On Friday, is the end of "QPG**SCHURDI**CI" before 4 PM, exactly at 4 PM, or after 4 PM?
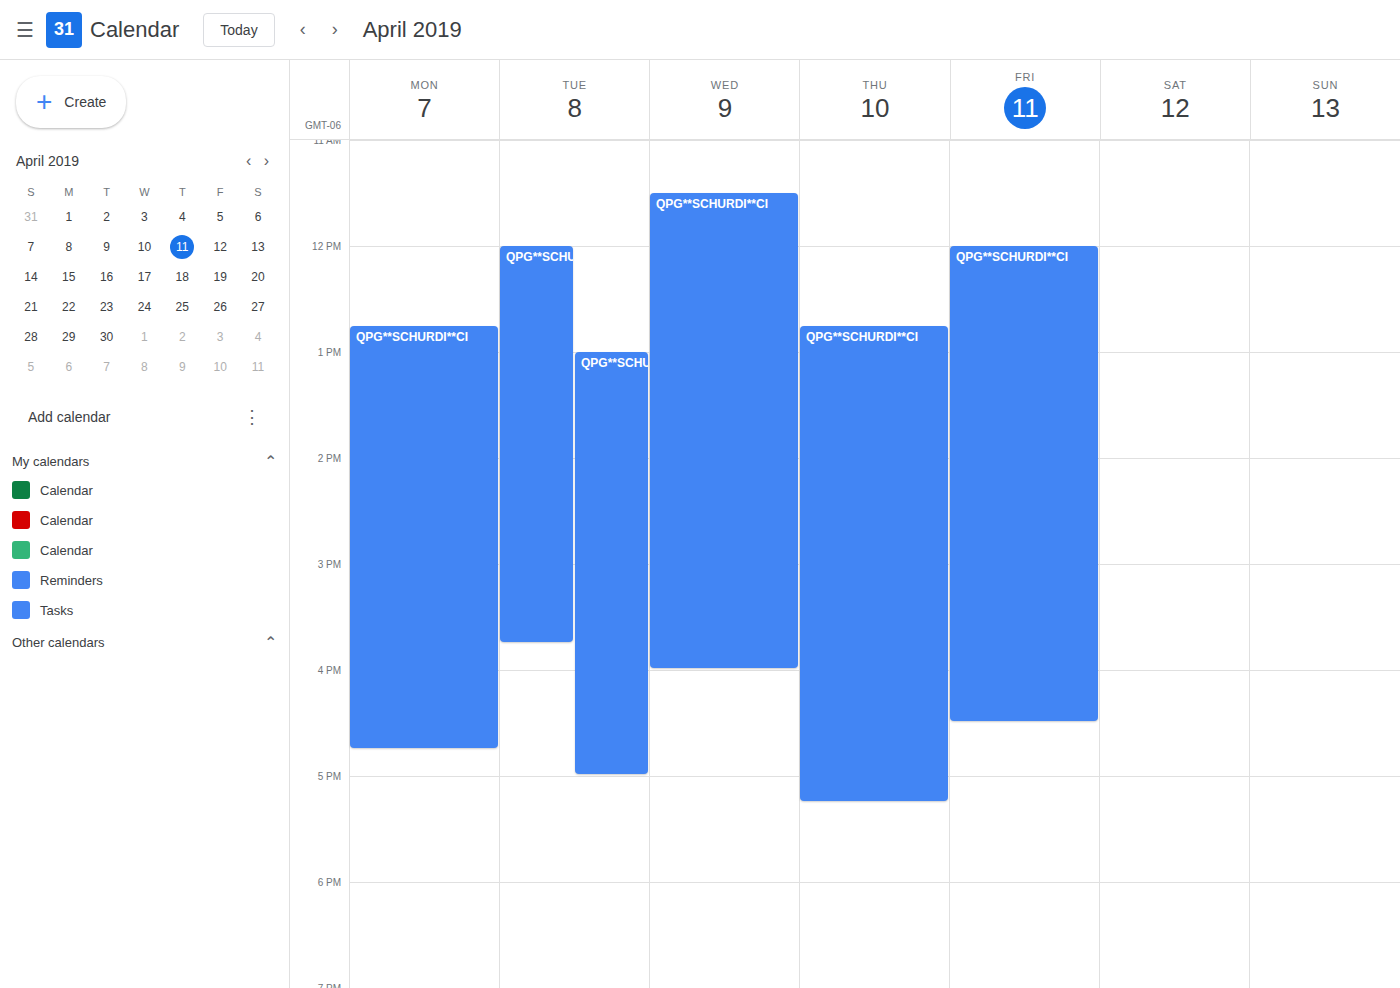
4:30 PM -- after 4 PM, 30 minutes below the 4 PM line.